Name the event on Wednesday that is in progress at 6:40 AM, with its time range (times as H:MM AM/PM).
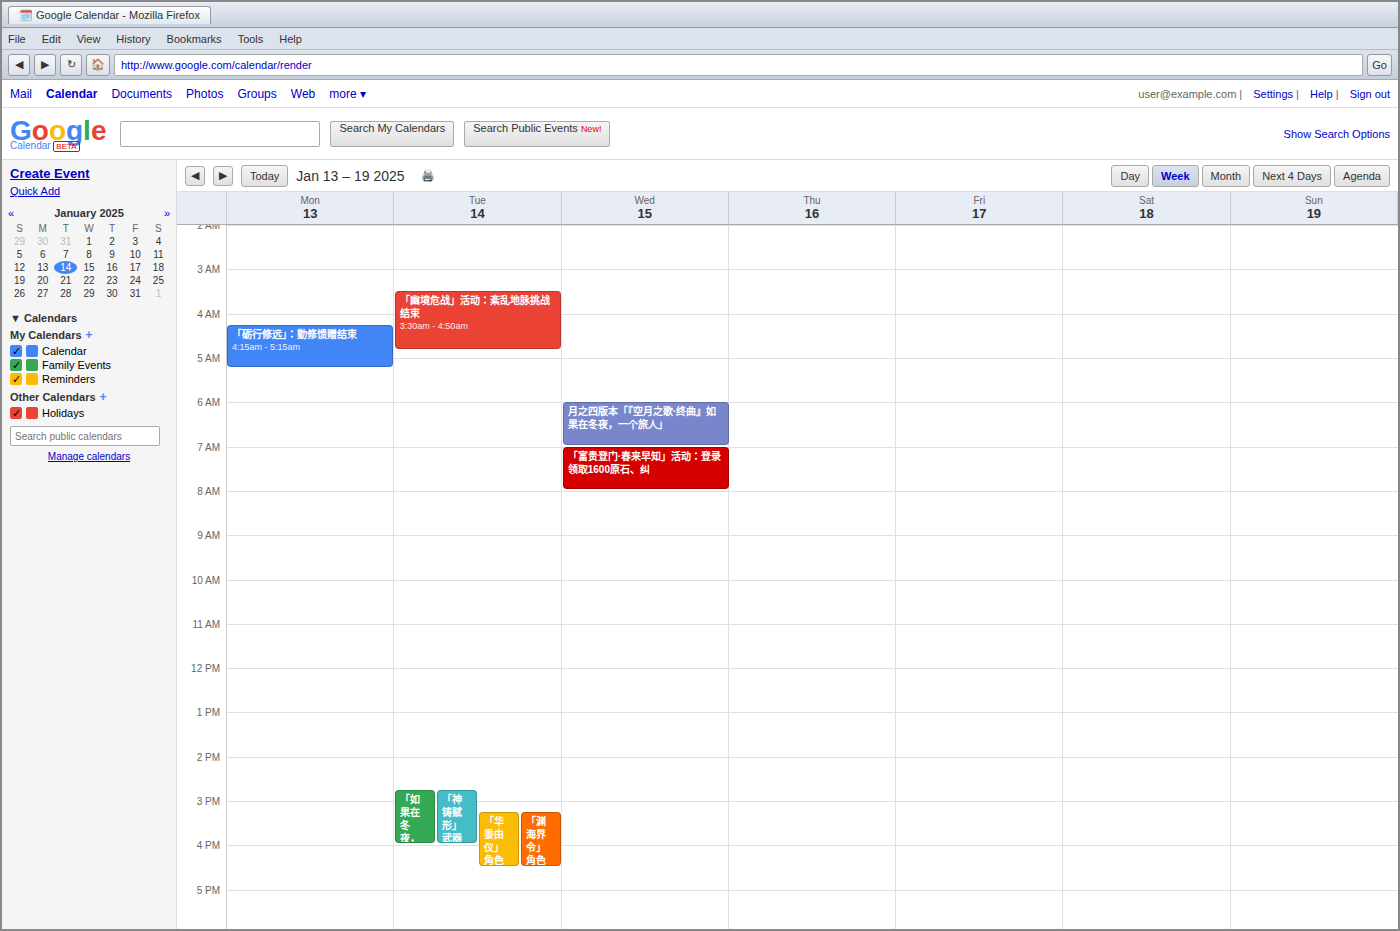
"月之四版本「『空月之歌·终曲』如果在冬夜，一个旅人」", 6:00 AM to 7:00 AM